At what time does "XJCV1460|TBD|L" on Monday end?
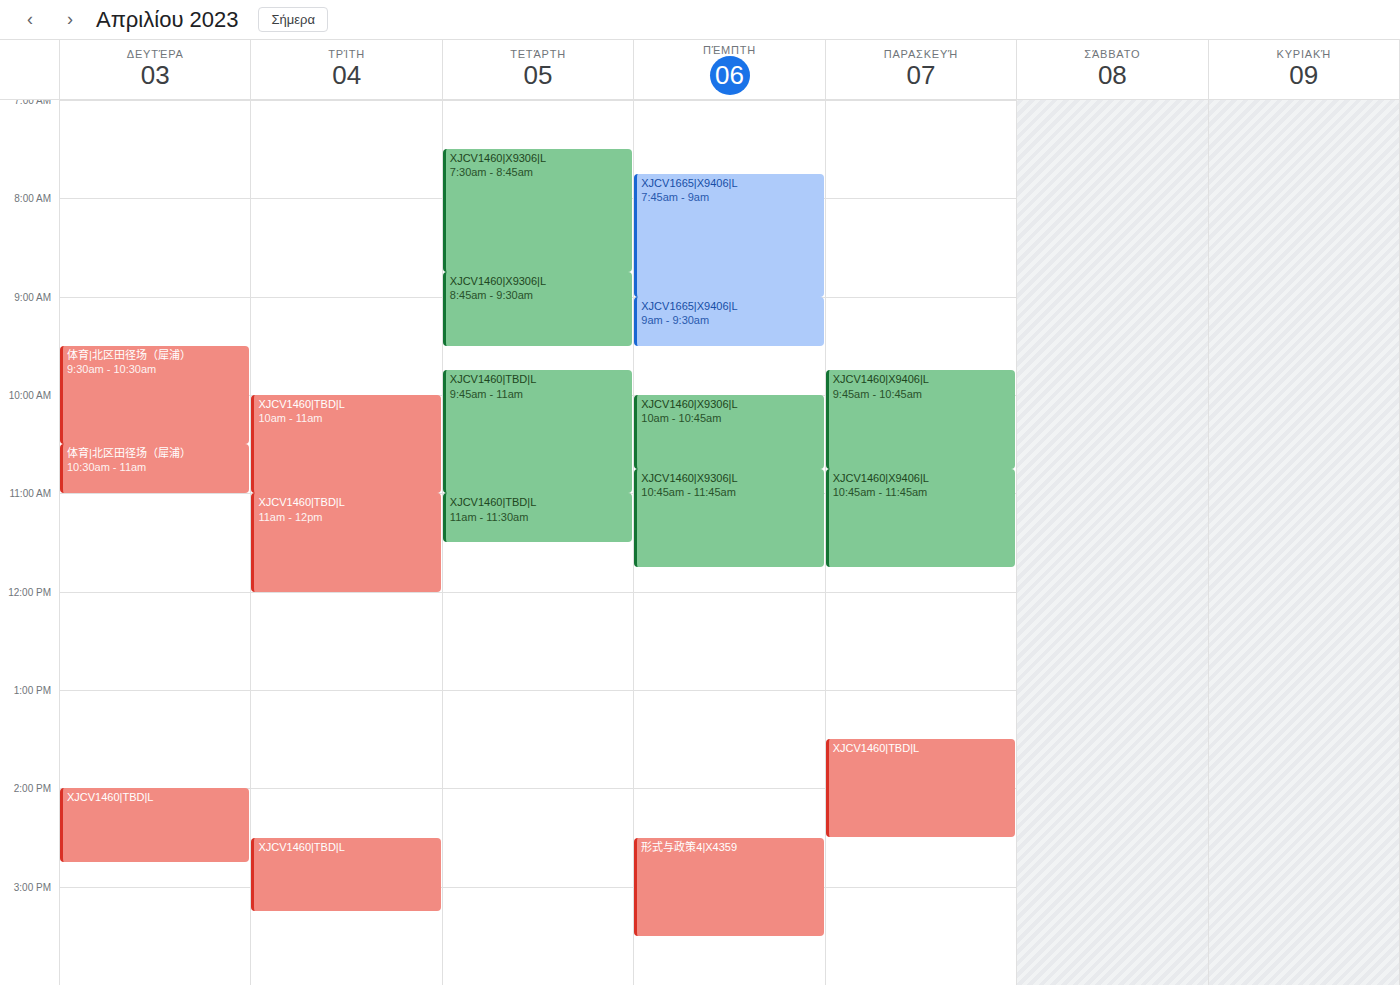
2:45 PM